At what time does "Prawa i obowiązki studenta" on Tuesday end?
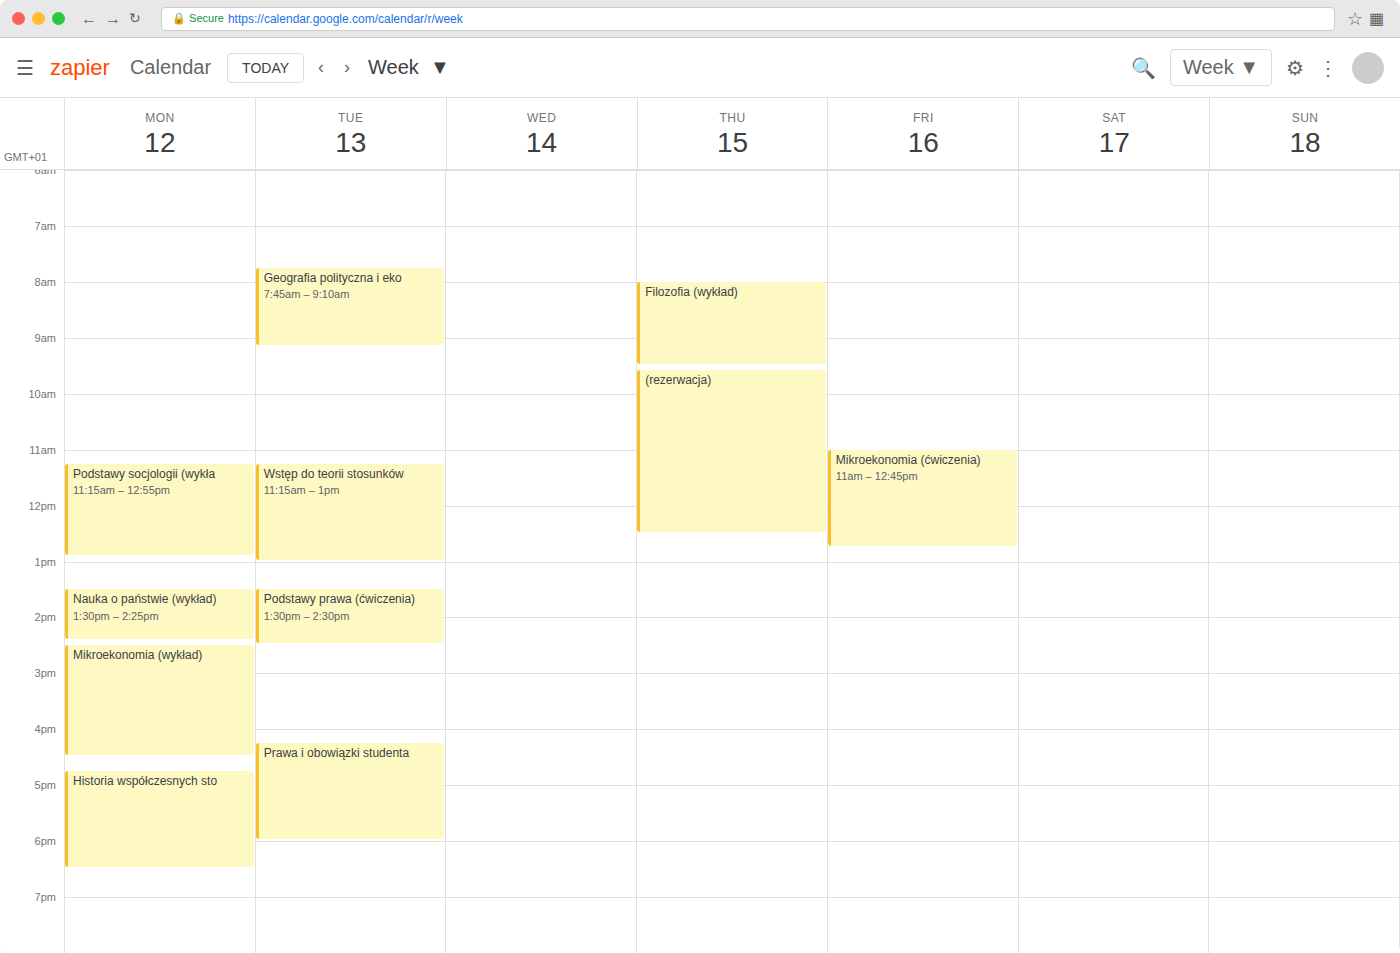
6:00 PM